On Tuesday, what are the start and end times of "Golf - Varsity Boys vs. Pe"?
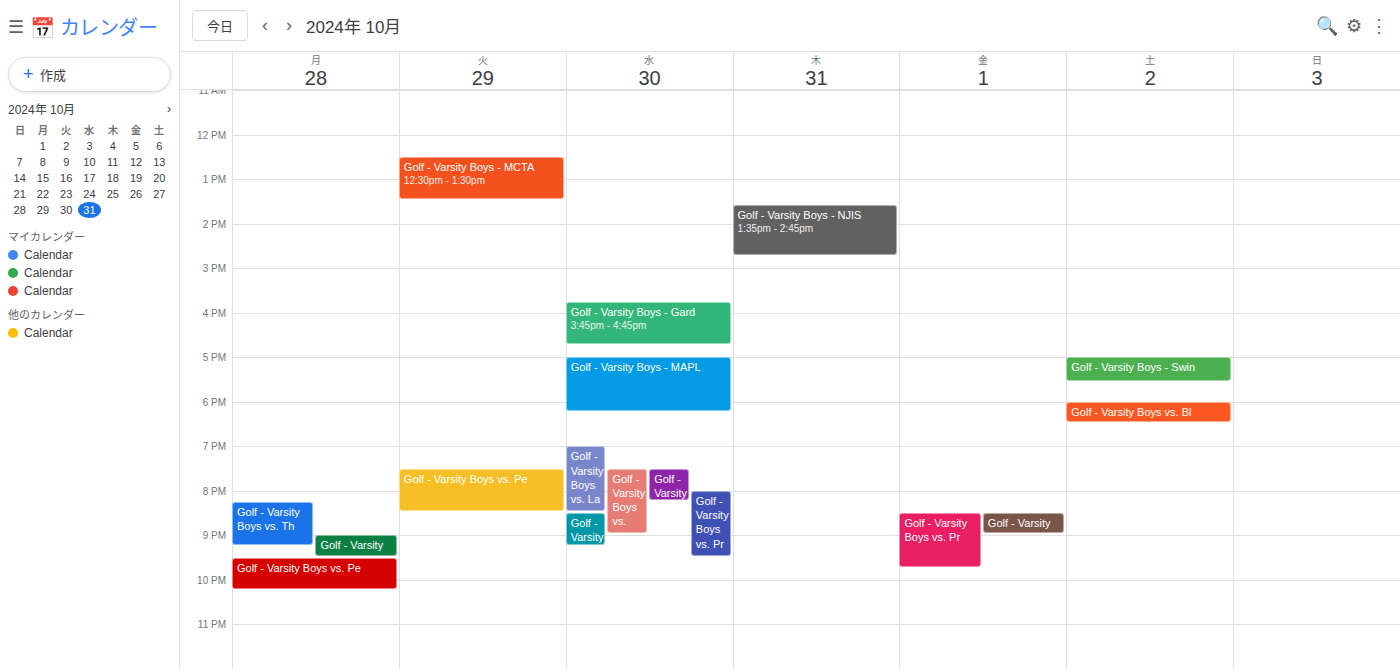
7:30 PM to 8:30 PM